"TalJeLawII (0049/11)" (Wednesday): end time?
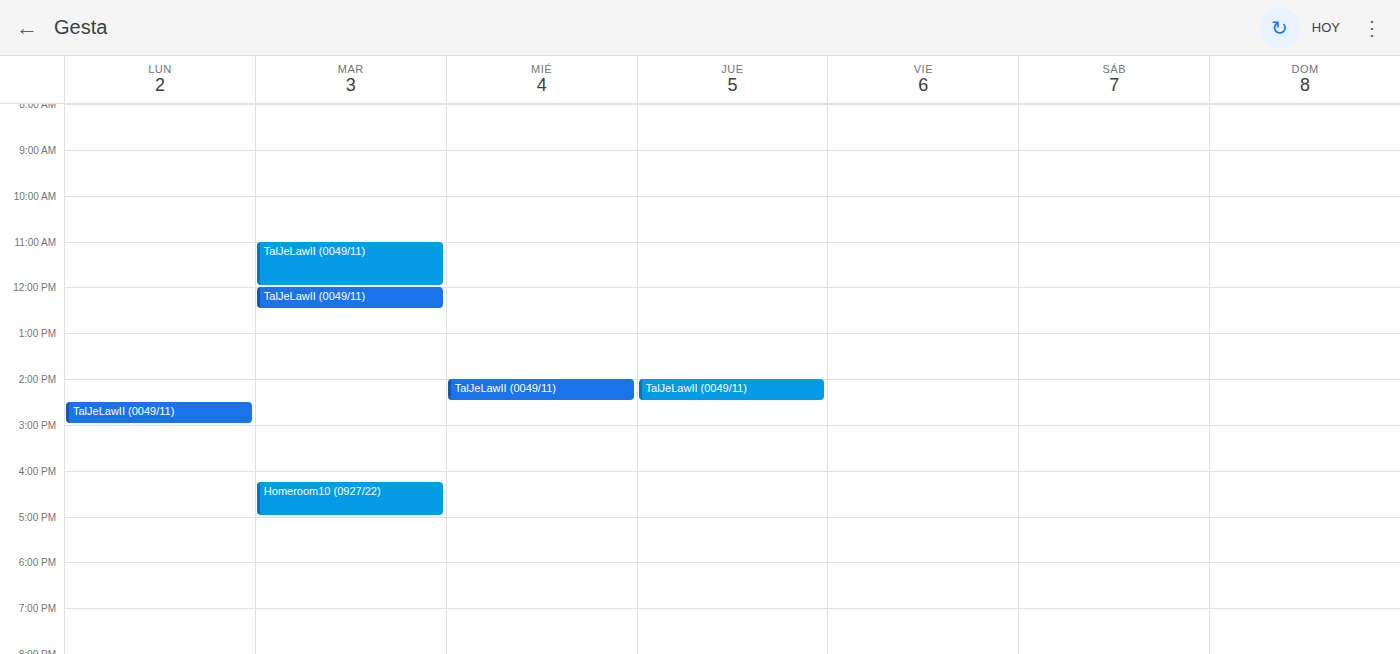
2:30 PM